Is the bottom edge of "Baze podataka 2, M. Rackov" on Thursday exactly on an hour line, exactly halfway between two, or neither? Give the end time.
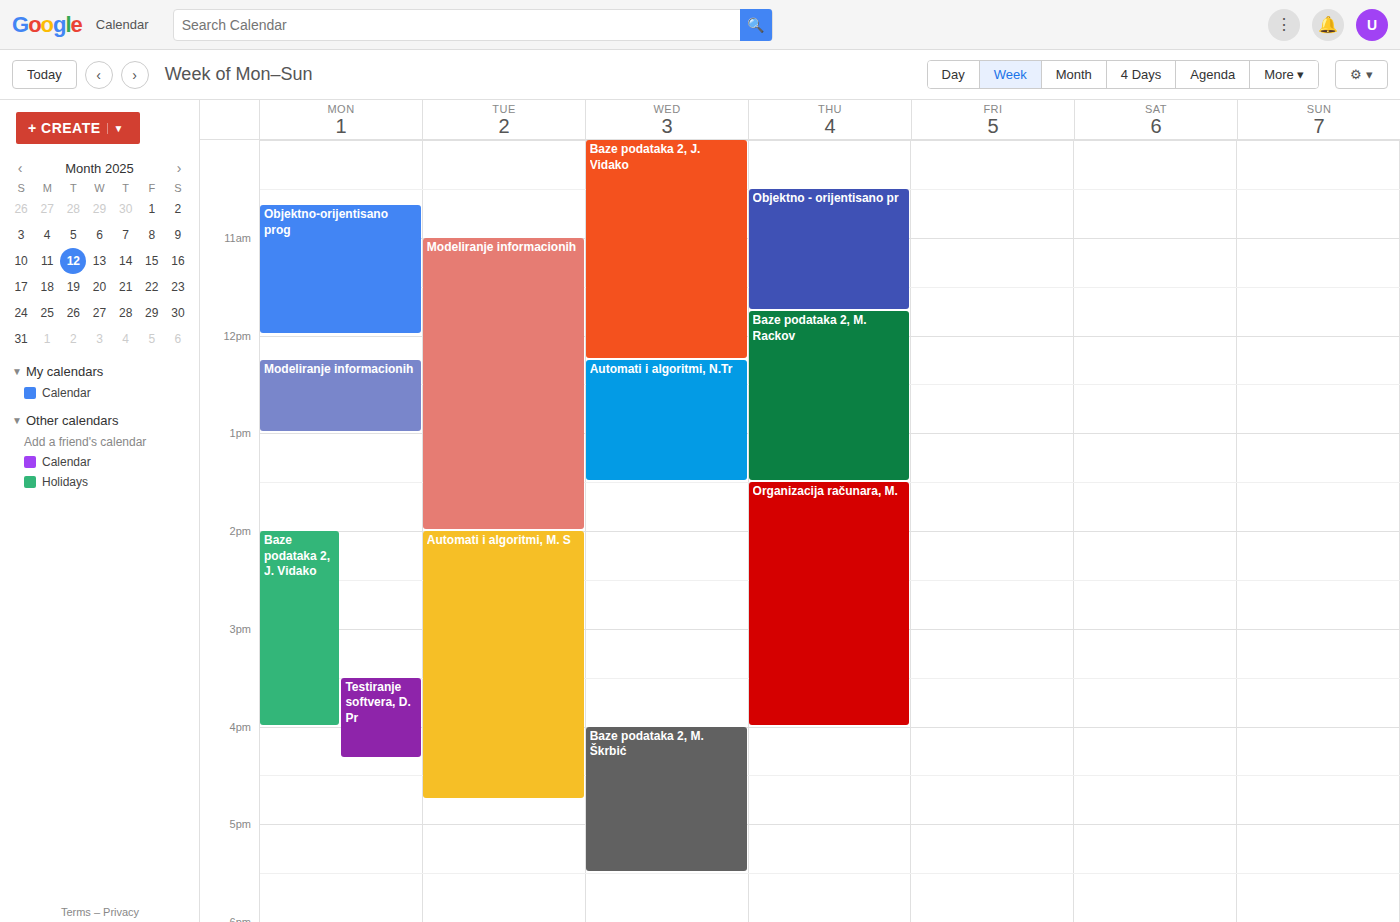
1:30 PM -- halfway between the 1 PM and 2 PM lines.